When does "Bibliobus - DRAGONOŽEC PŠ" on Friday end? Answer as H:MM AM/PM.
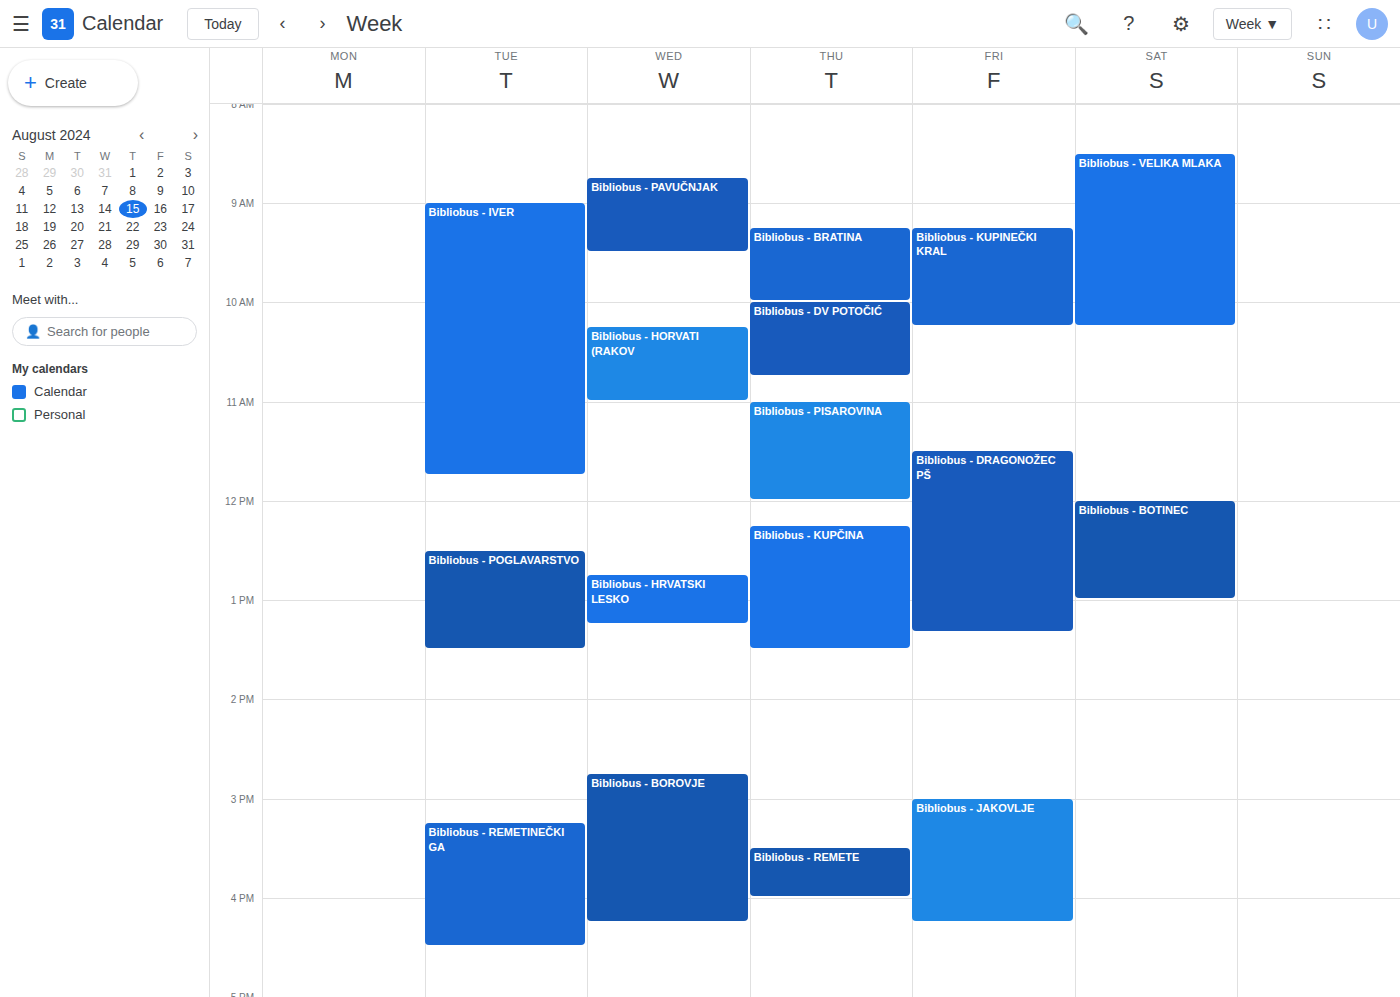
1:20 PM